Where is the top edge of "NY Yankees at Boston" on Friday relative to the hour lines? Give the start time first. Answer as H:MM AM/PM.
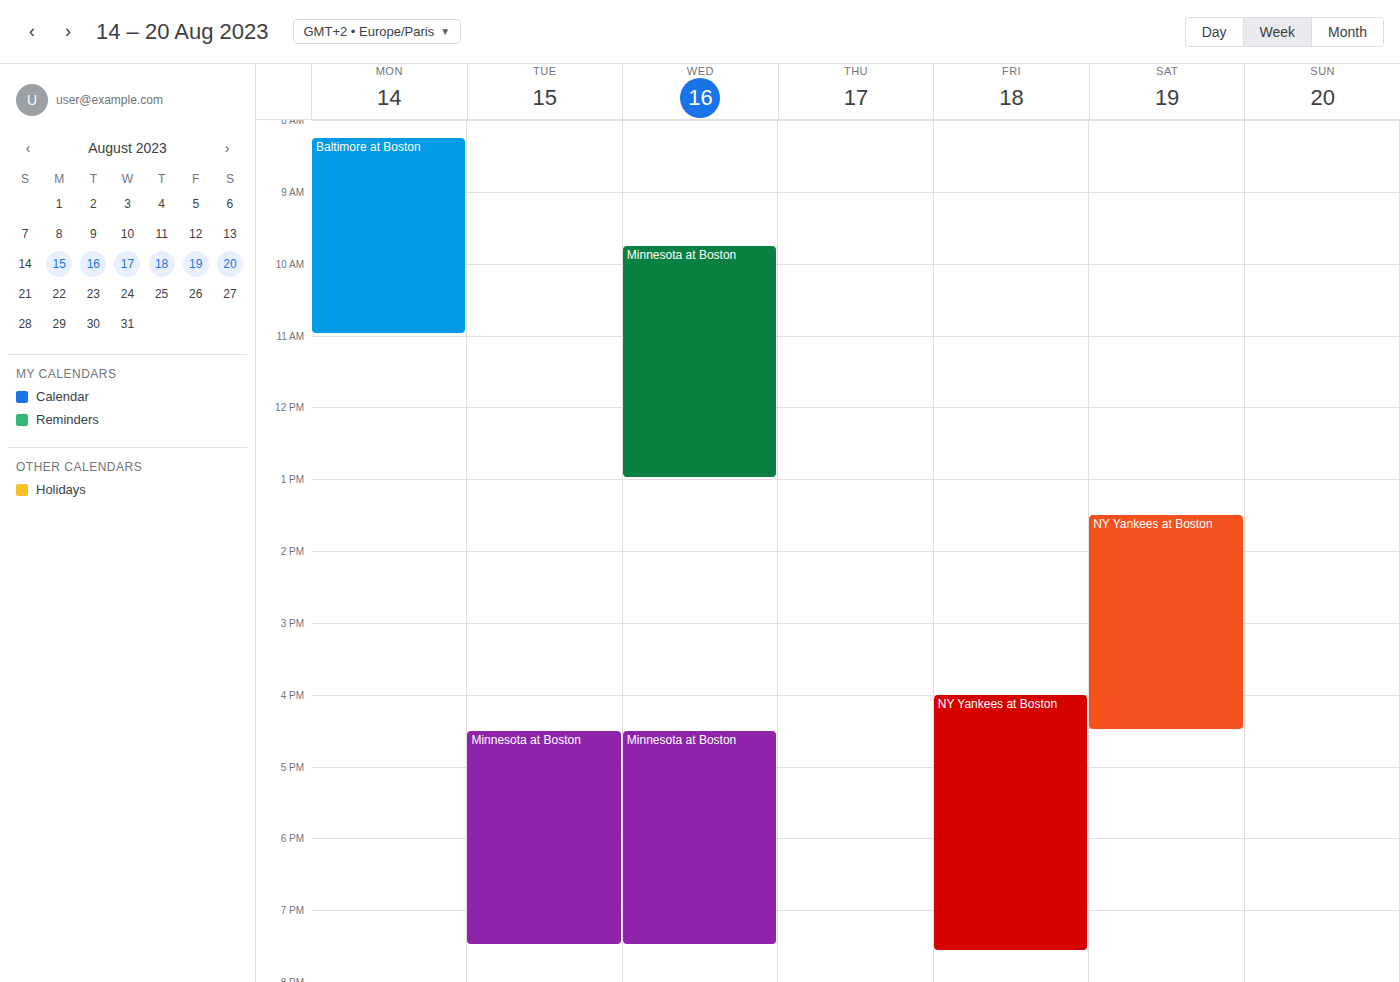
4:00 PM -- exactly on the 4 PM line.